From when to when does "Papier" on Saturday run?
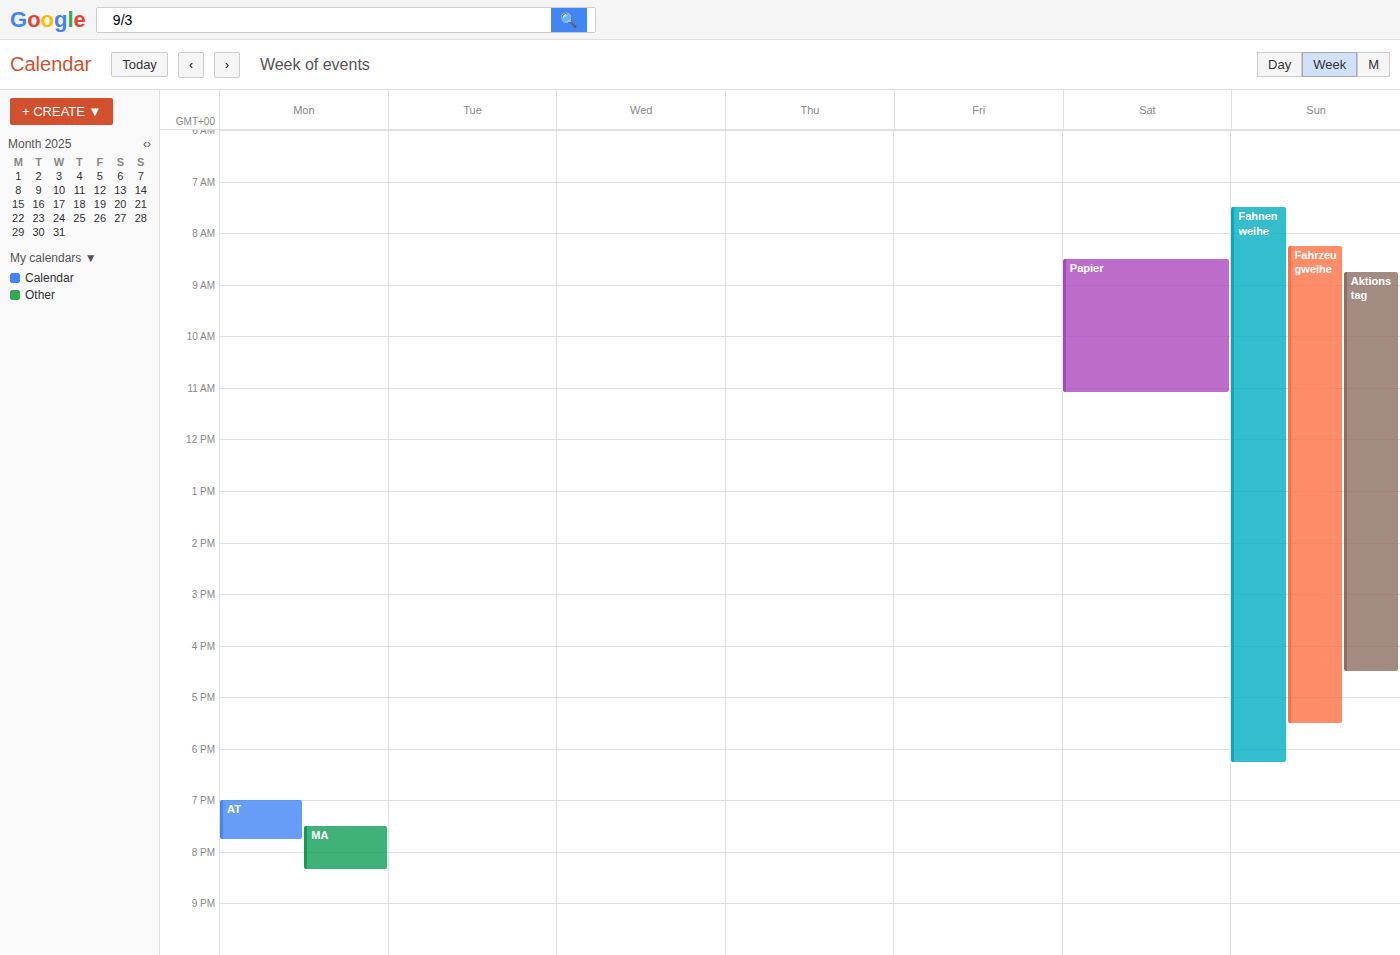
8:30 AM to 11:05 AM